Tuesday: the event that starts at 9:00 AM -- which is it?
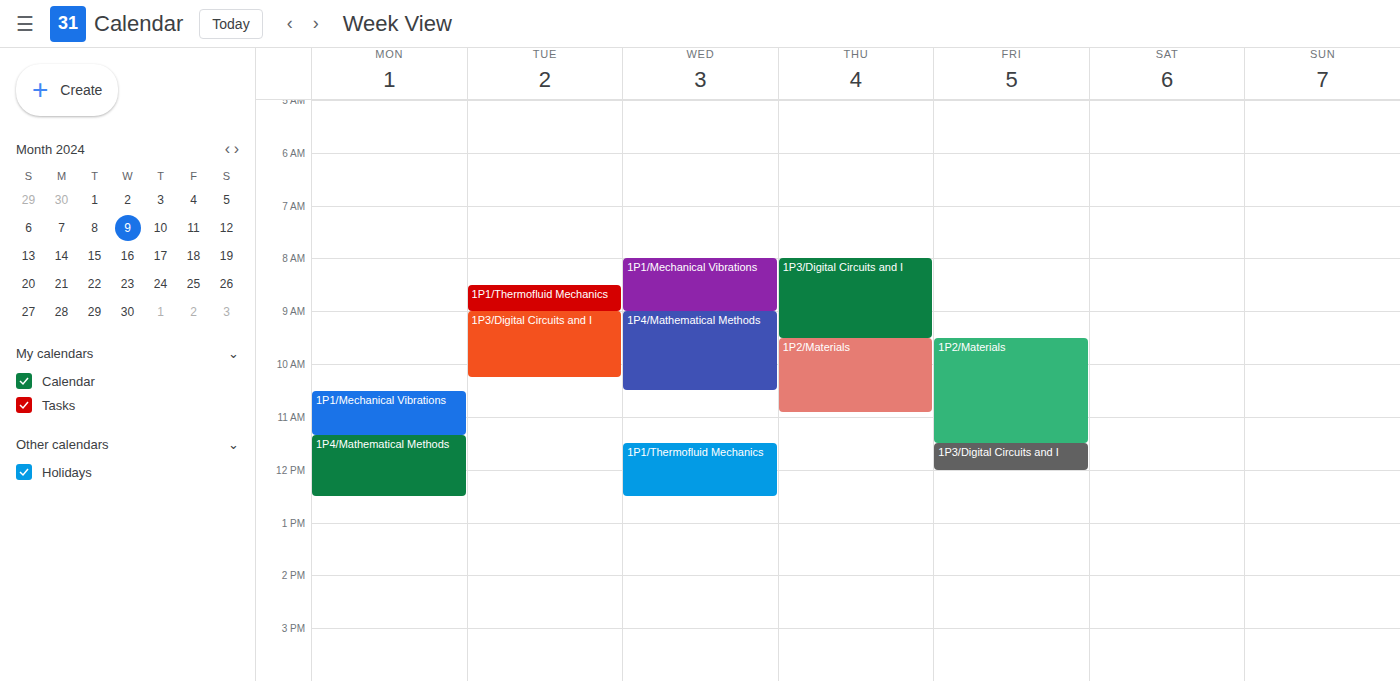
"1P3/Digital Circuits and I"